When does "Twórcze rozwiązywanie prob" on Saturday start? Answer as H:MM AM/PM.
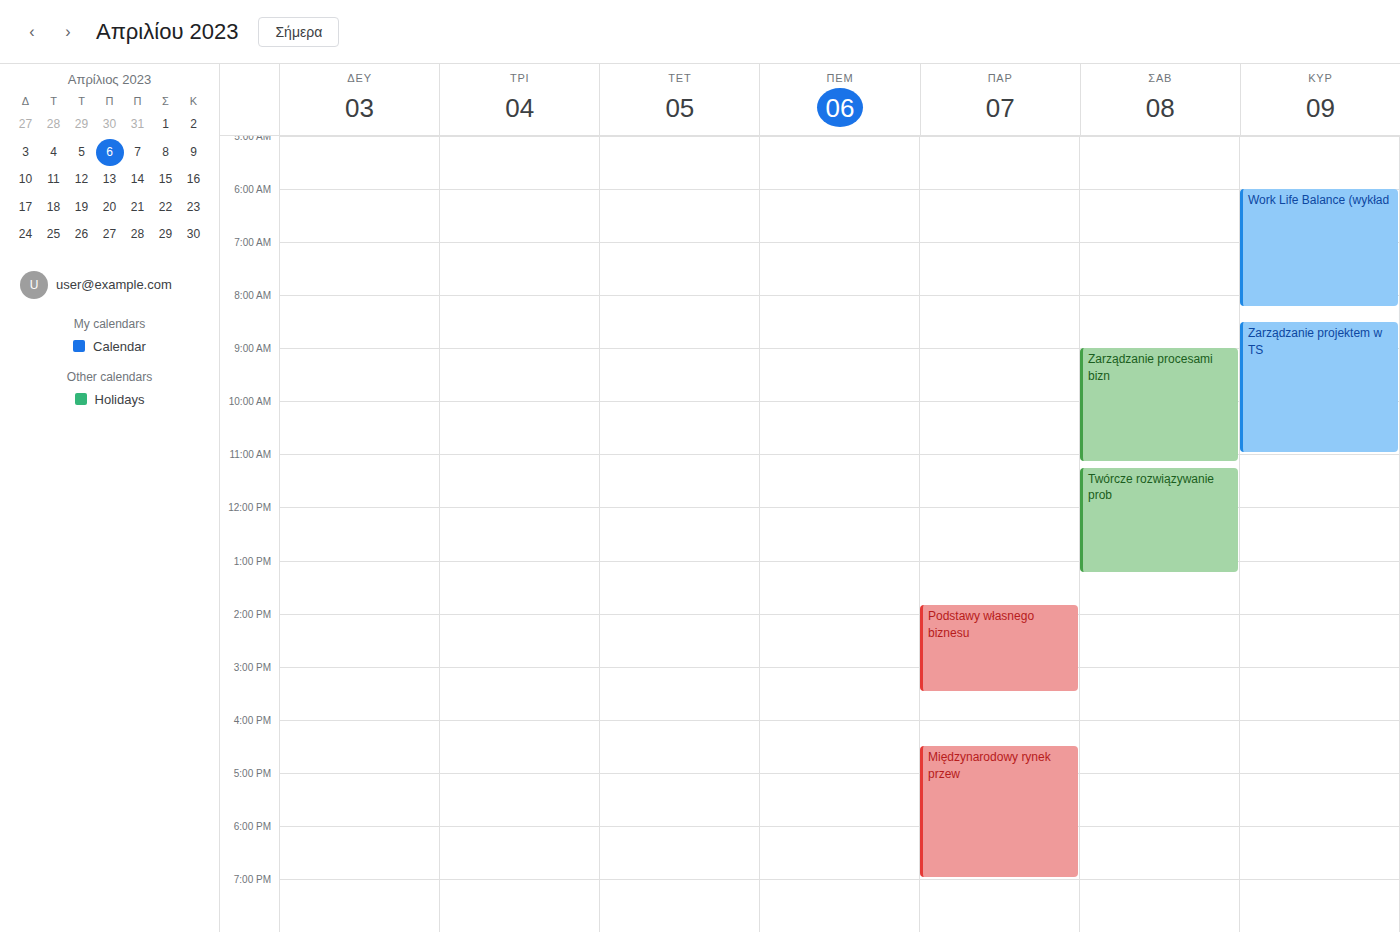
11:15 AM